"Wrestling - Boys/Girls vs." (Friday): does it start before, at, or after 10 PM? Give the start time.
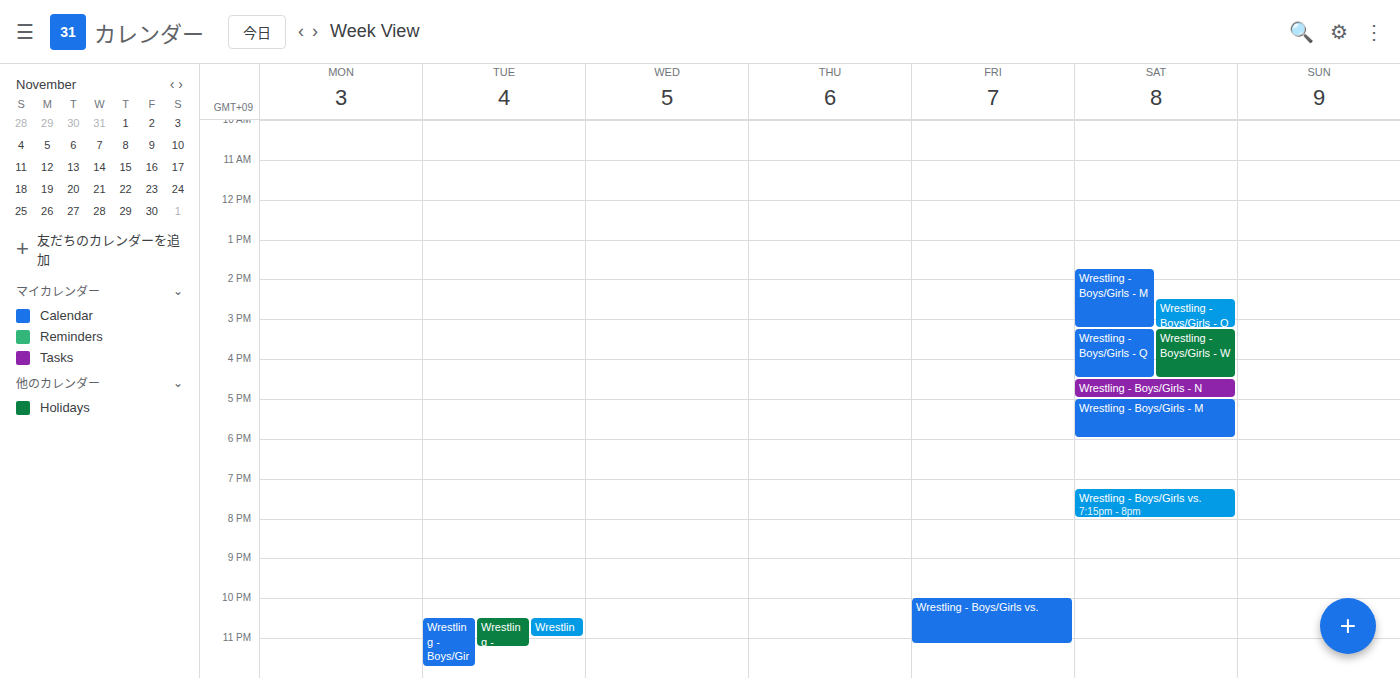
10:00 PM -- exactly at 10 PM, on the 10 PM line.